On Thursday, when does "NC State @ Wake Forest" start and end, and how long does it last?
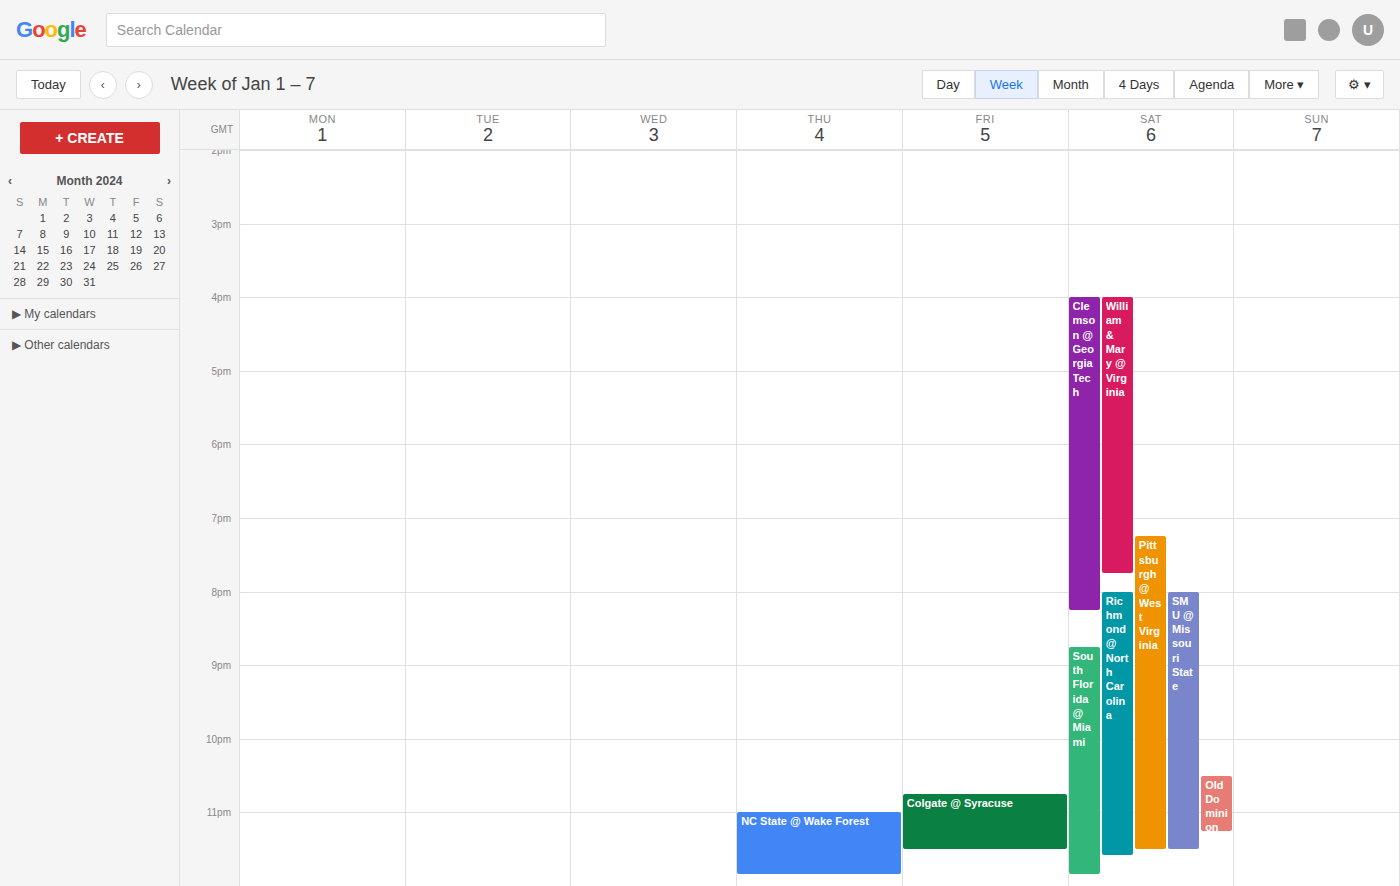
11:00 PM to 11:50 PM, 50 minutes